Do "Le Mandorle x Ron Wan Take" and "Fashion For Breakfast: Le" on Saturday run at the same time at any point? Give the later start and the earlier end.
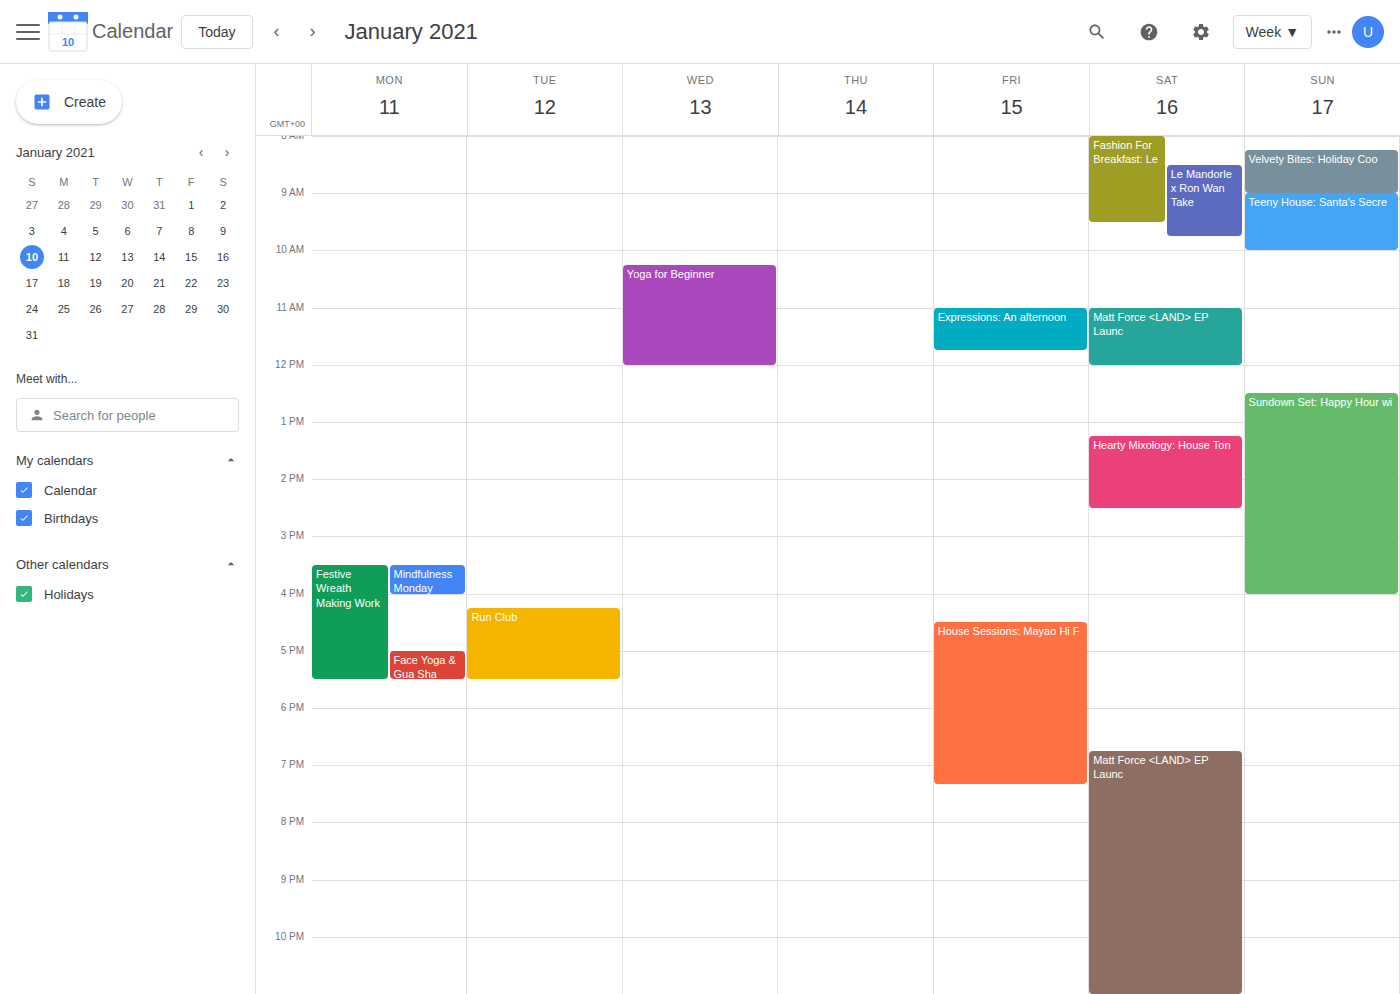
"Le Mandorle x Ron Wan Take" starts at 8:30 AM, before "Fashion For Breakfast: Le" ends at 9:30 AM -- they overlap.